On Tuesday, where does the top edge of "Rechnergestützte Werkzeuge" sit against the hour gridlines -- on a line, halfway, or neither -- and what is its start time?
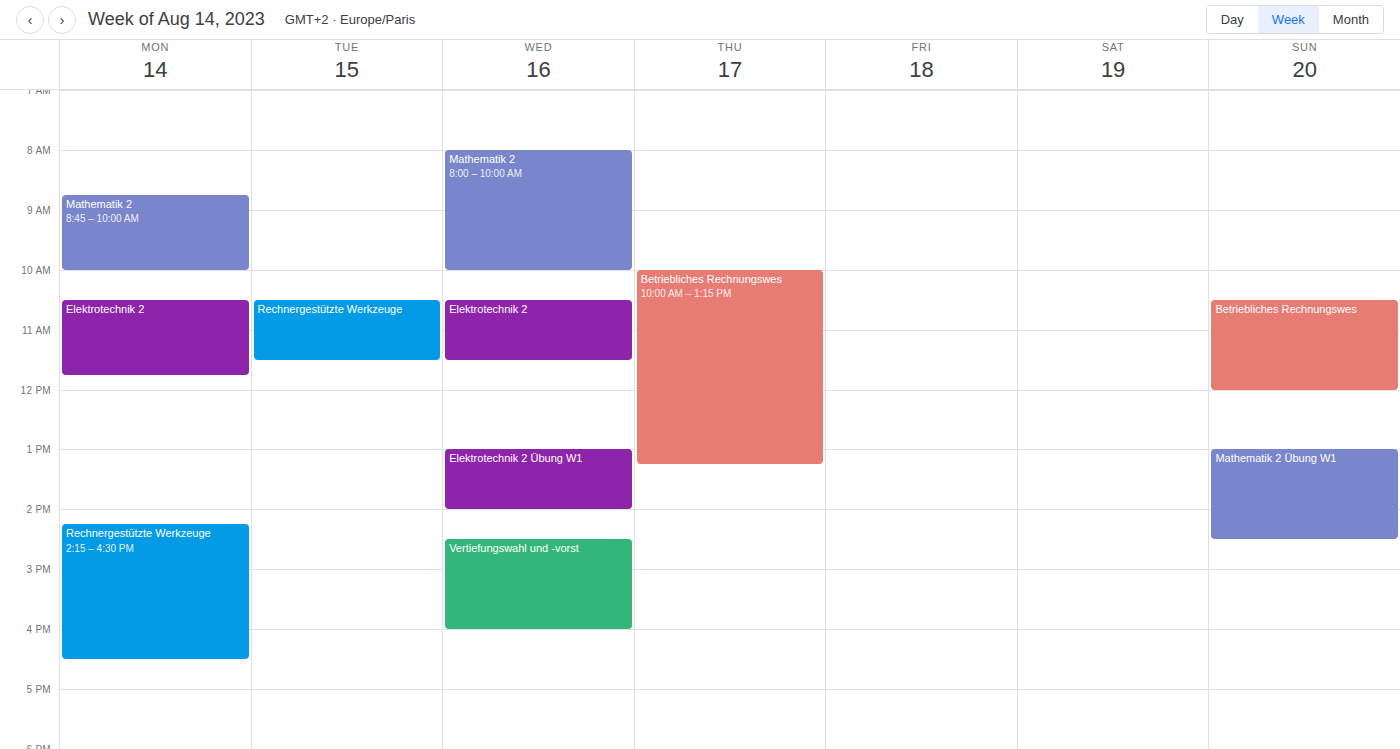
10:30 AM -- halfway between the 10 AM and 11 AM lines.